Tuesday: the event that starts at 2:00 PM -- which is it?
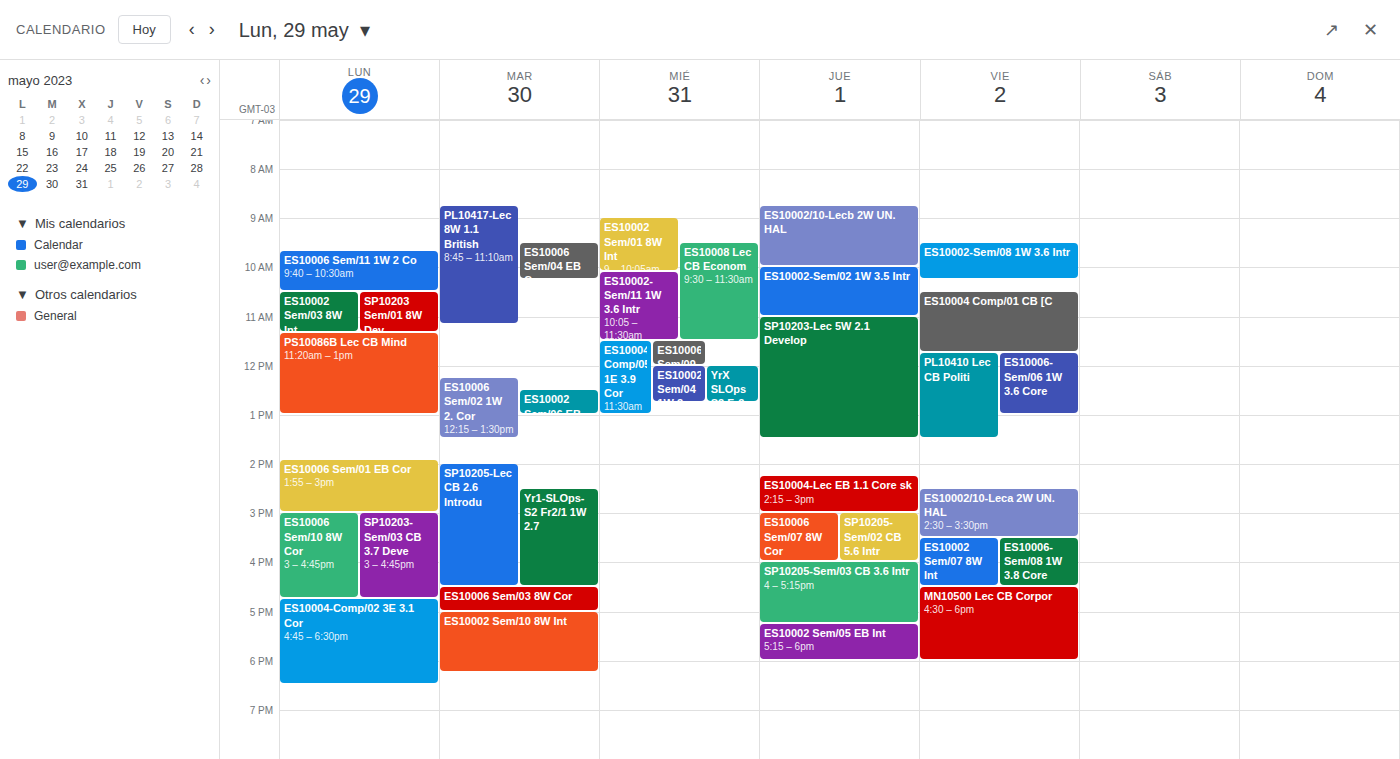
"SP10205-Lec CB 2.6 Introdu"